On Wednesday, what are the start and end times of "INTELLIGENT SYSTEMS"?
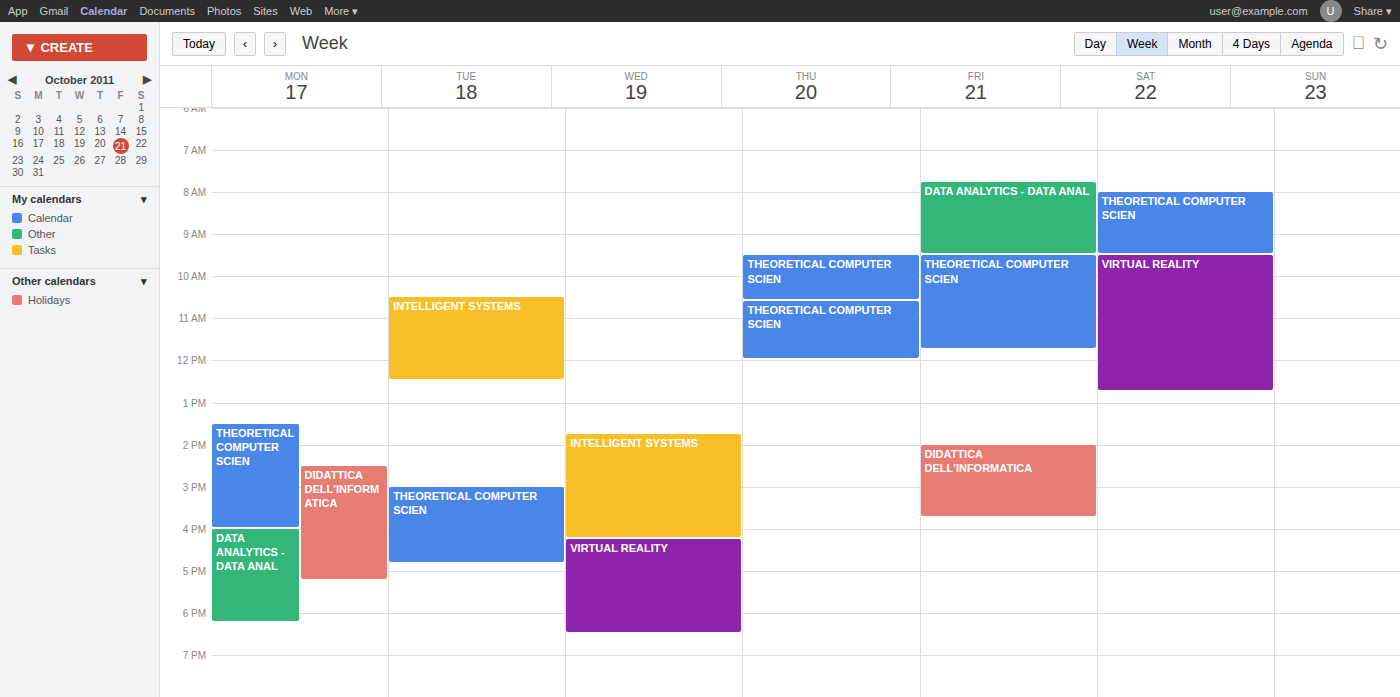
1:45 PM to 4:15 PM